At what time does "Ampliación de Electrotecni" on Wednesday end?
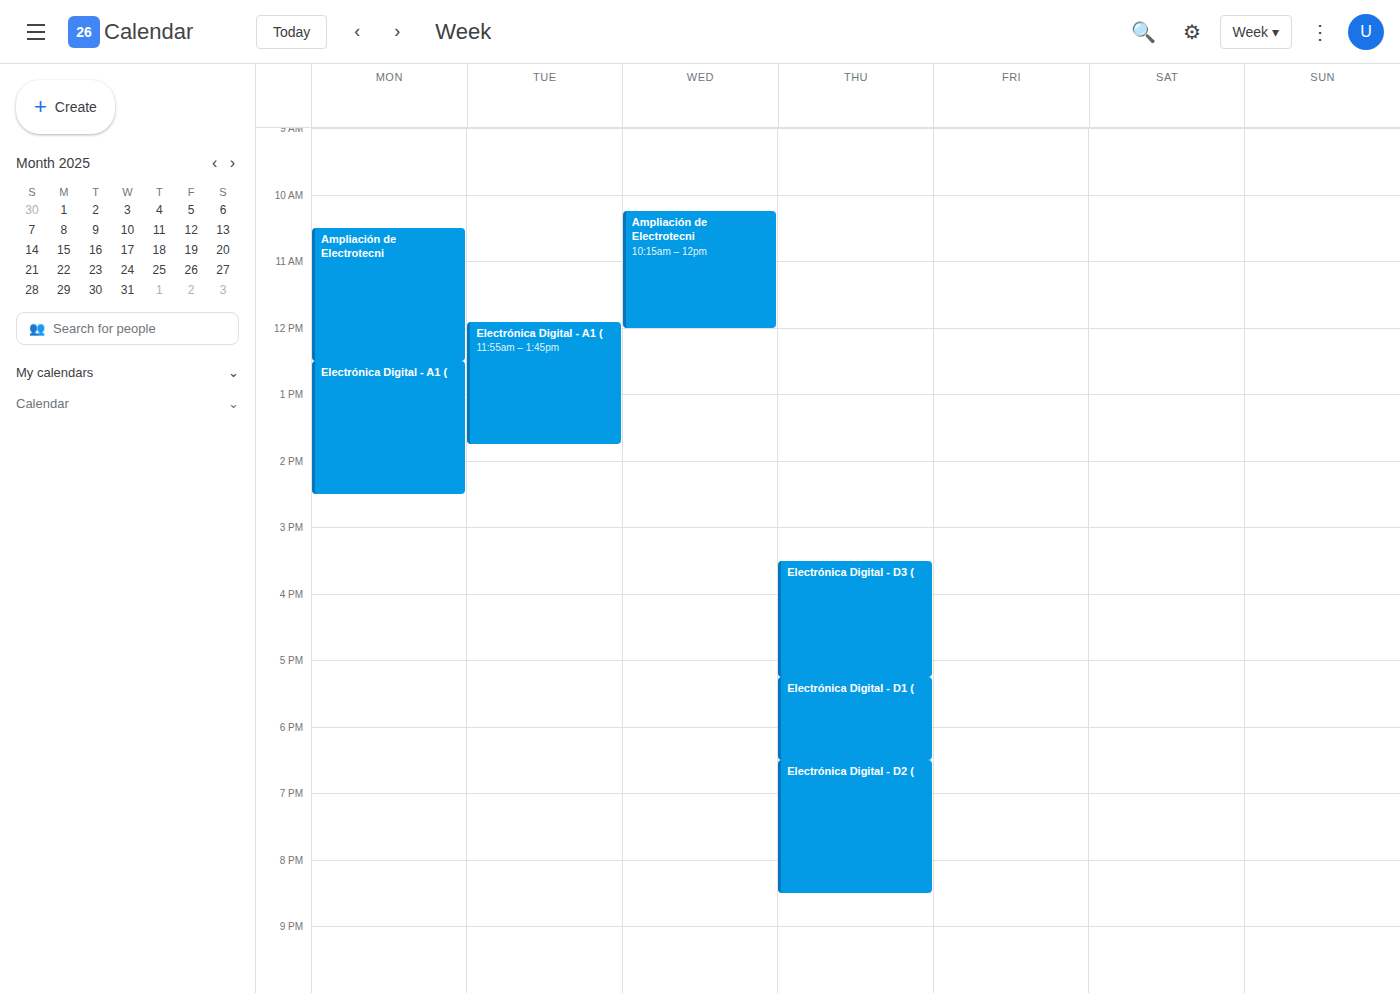
12:00